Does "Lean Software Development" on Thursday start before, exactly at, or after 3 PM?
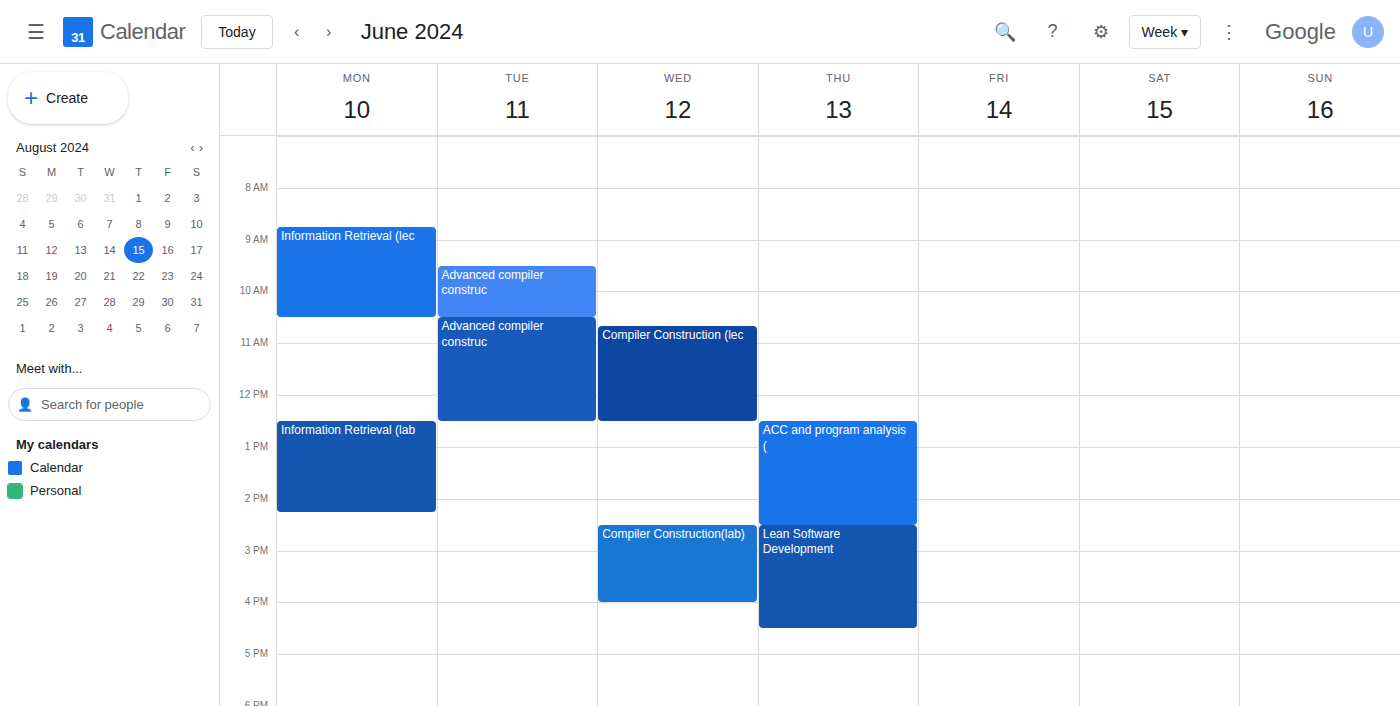
2:30 PM -- before 3 PM, 30 minutes above the 3 PM line.